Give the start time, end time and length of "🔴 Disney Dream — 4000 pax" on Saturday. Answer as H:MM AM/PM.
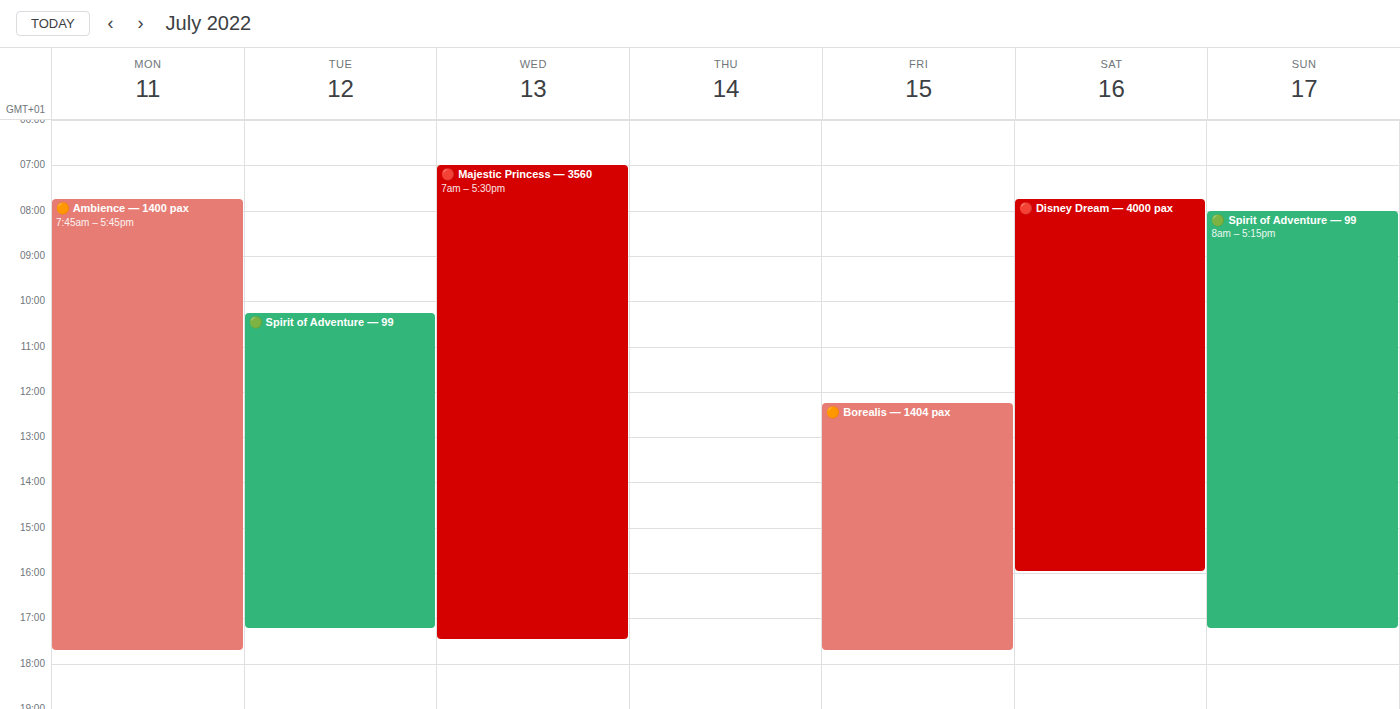
7:45 AM to 4:00 PM, 8 hours 15 minutes